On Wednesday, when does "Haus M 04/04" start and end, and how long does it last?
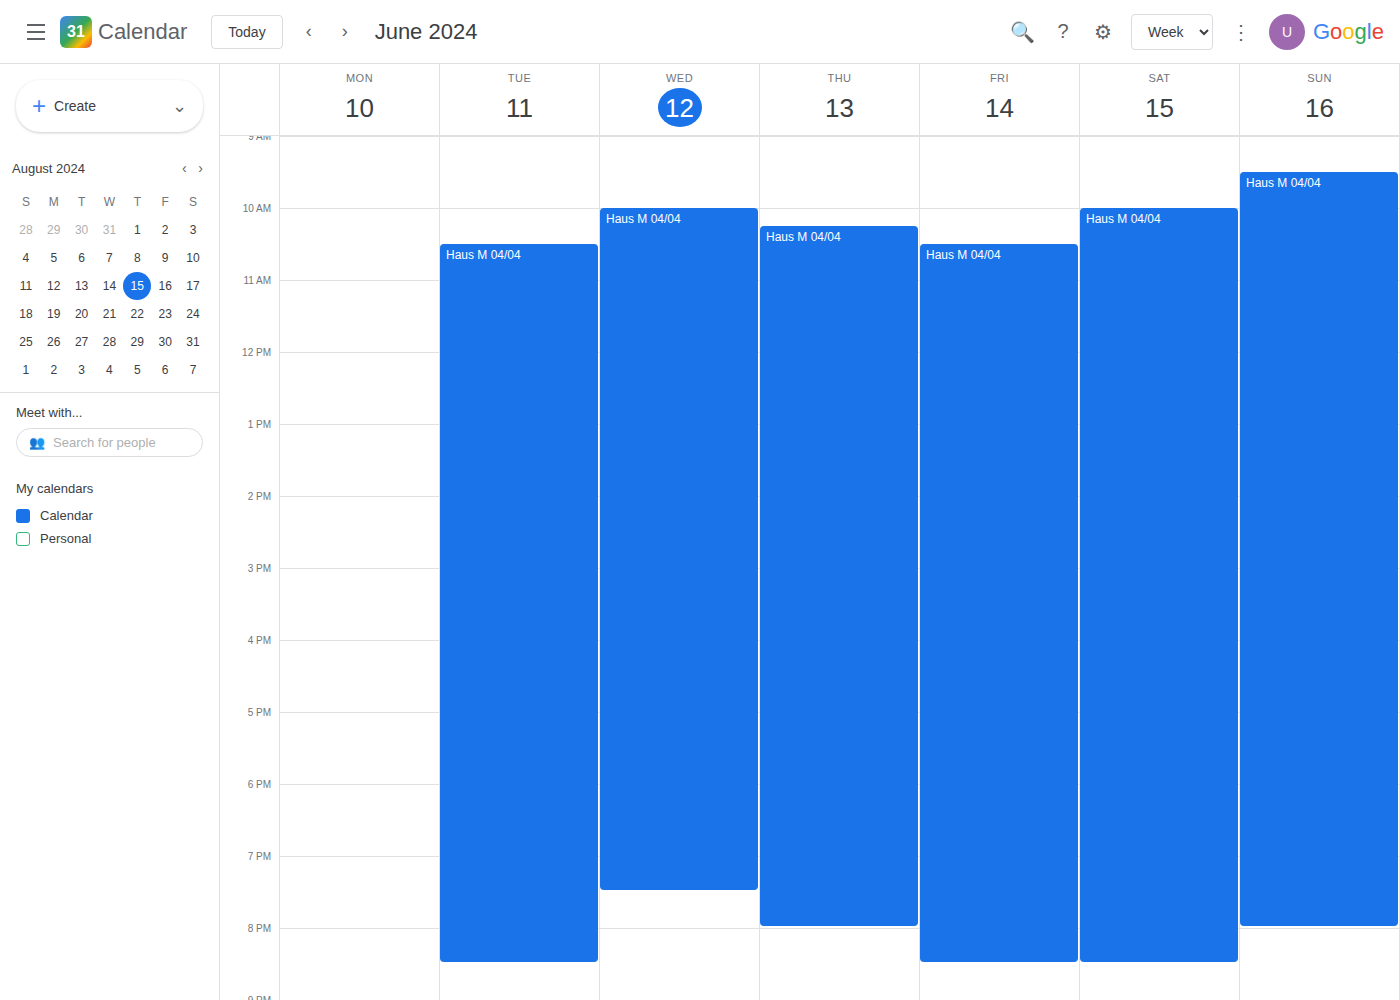
10:00 AM to 7:30 PM, 9 hours 30 minutes